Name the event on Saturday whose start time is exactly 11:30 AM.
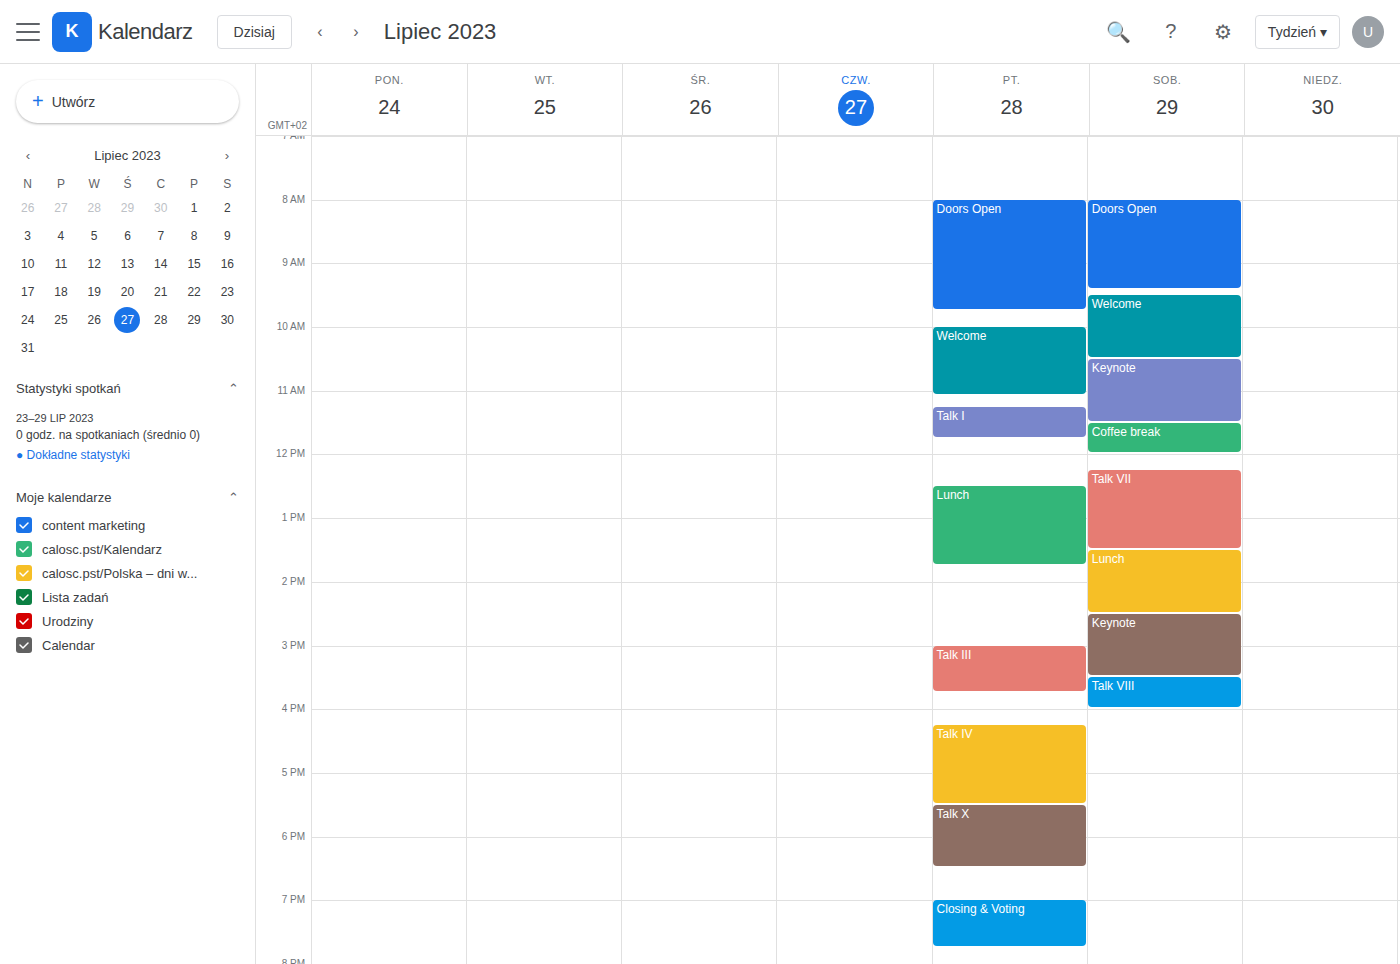
"Coffee break"